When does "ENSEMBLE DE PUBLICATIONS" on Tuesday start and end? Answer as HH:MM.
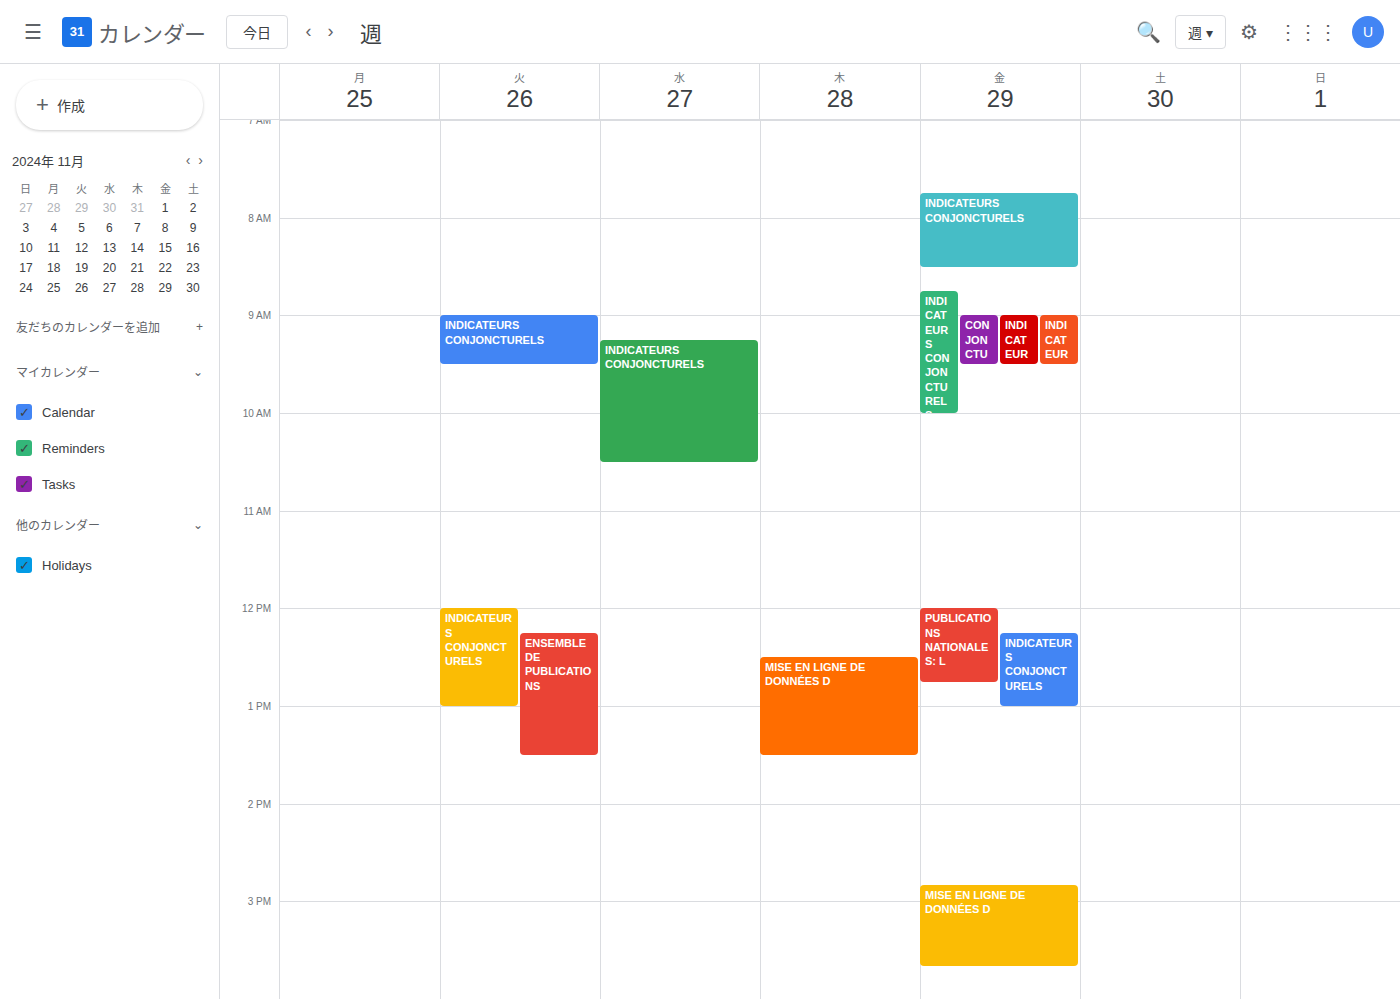
12:15 to 13:30